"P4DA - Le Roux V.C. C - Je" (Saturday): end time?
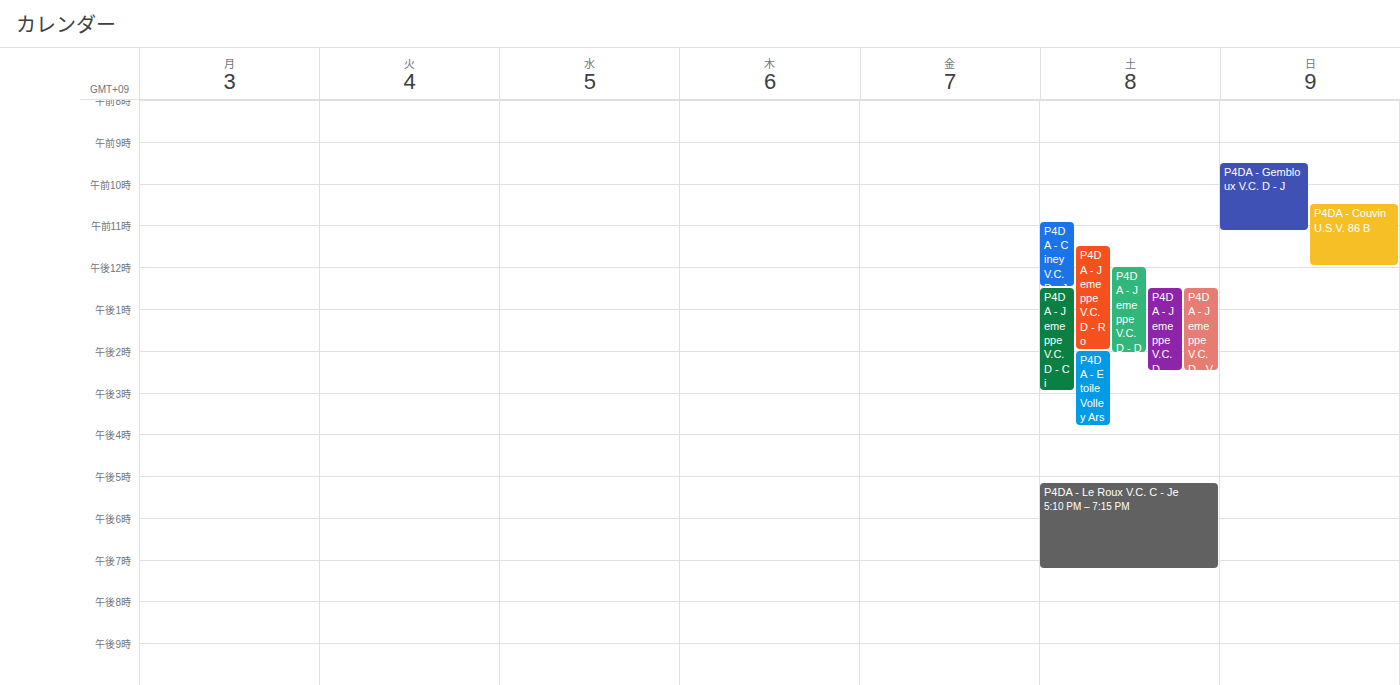
7:15 PM